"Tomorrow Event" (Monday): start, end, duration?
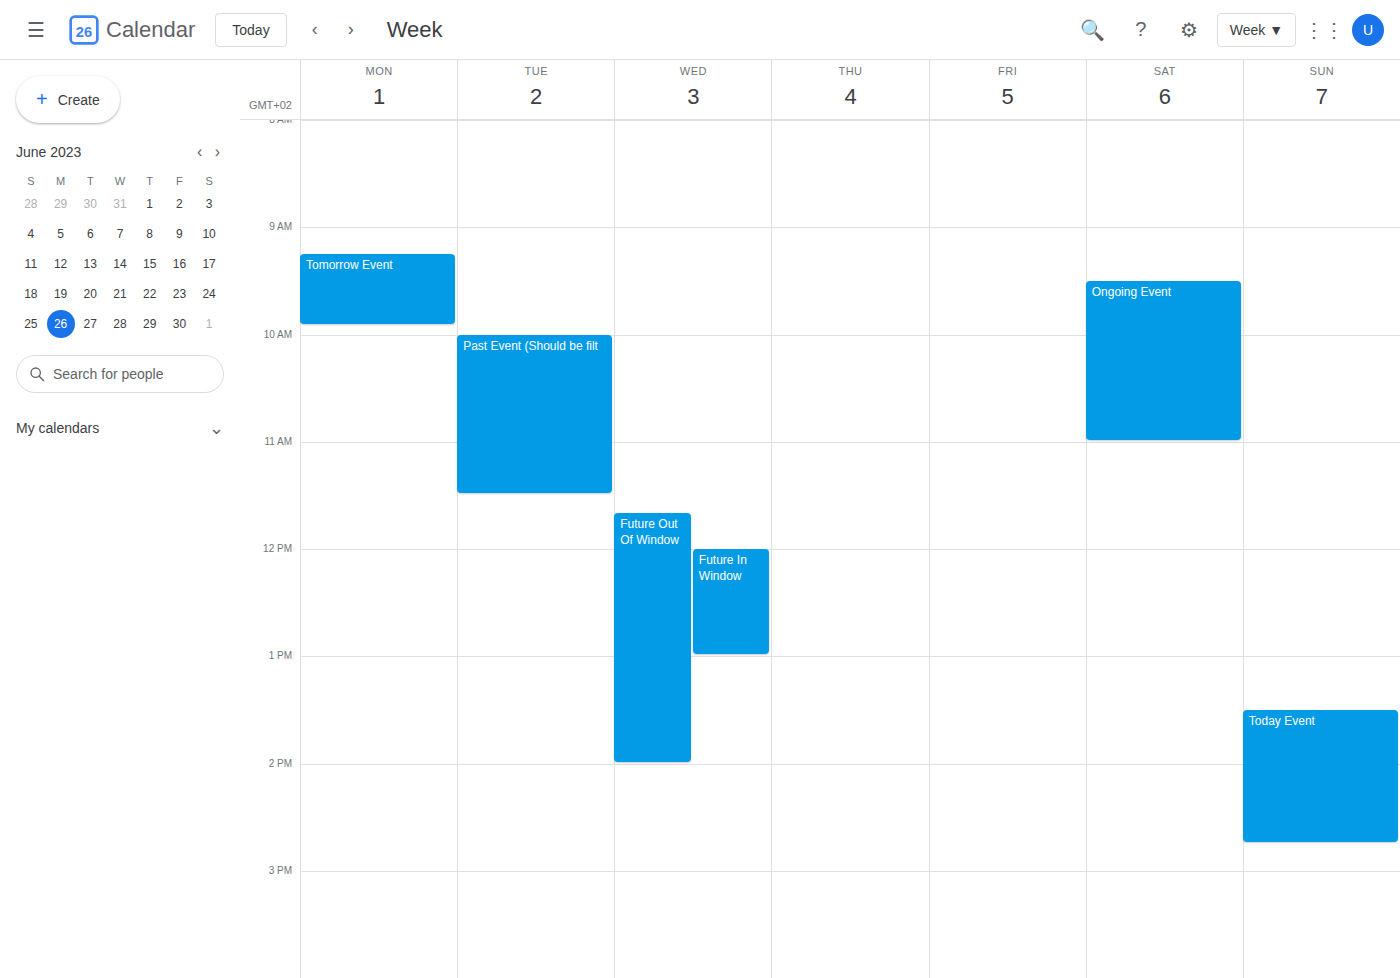
9:15 AM to 9:55 AM, 40 minutes